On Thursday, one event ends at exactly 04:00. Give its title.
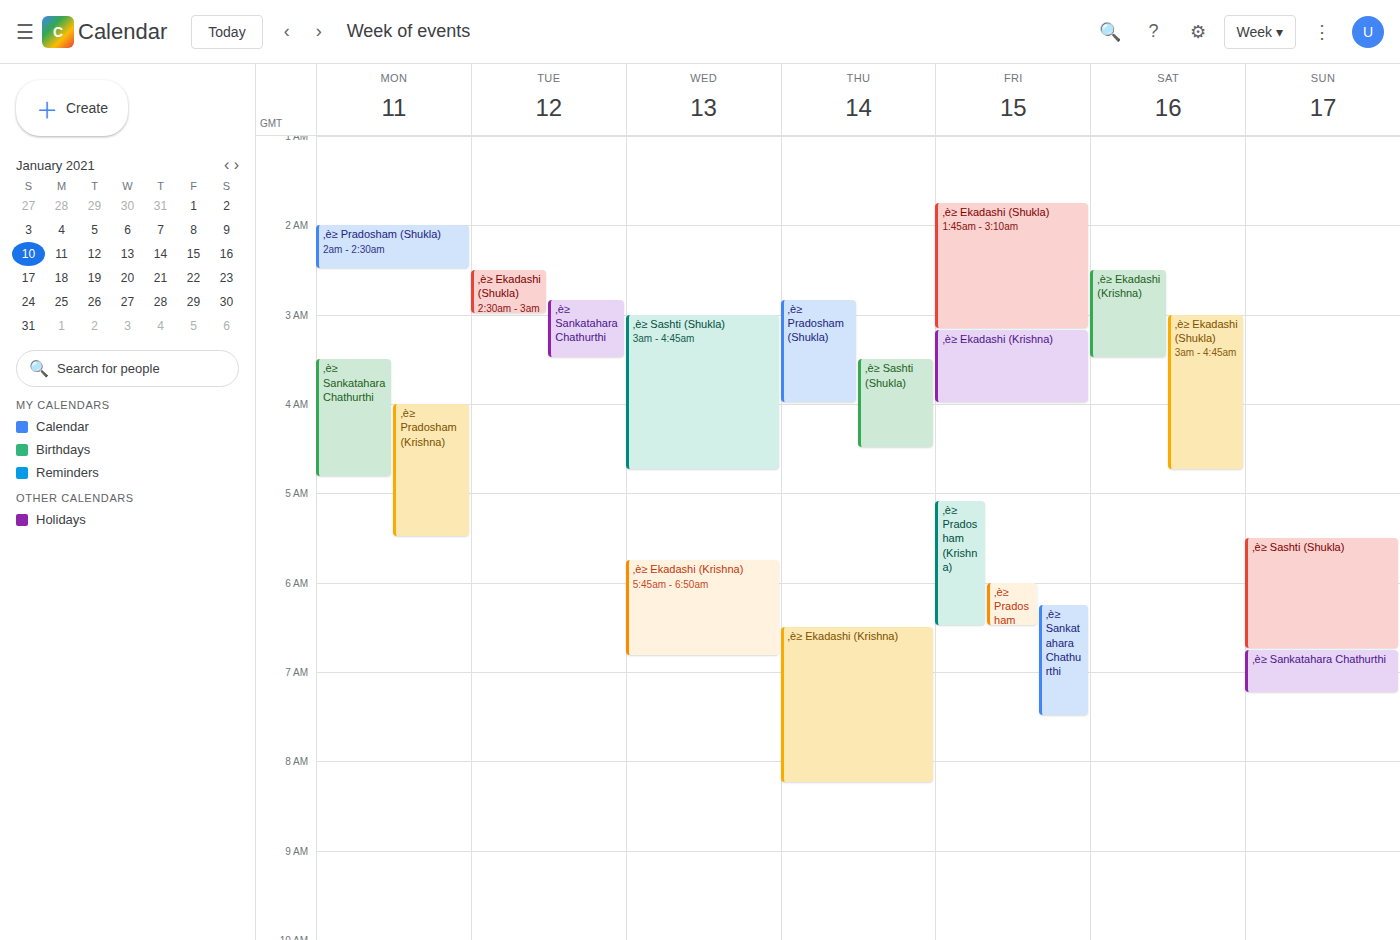
"‚è≥ Pradosham (Shukla)"